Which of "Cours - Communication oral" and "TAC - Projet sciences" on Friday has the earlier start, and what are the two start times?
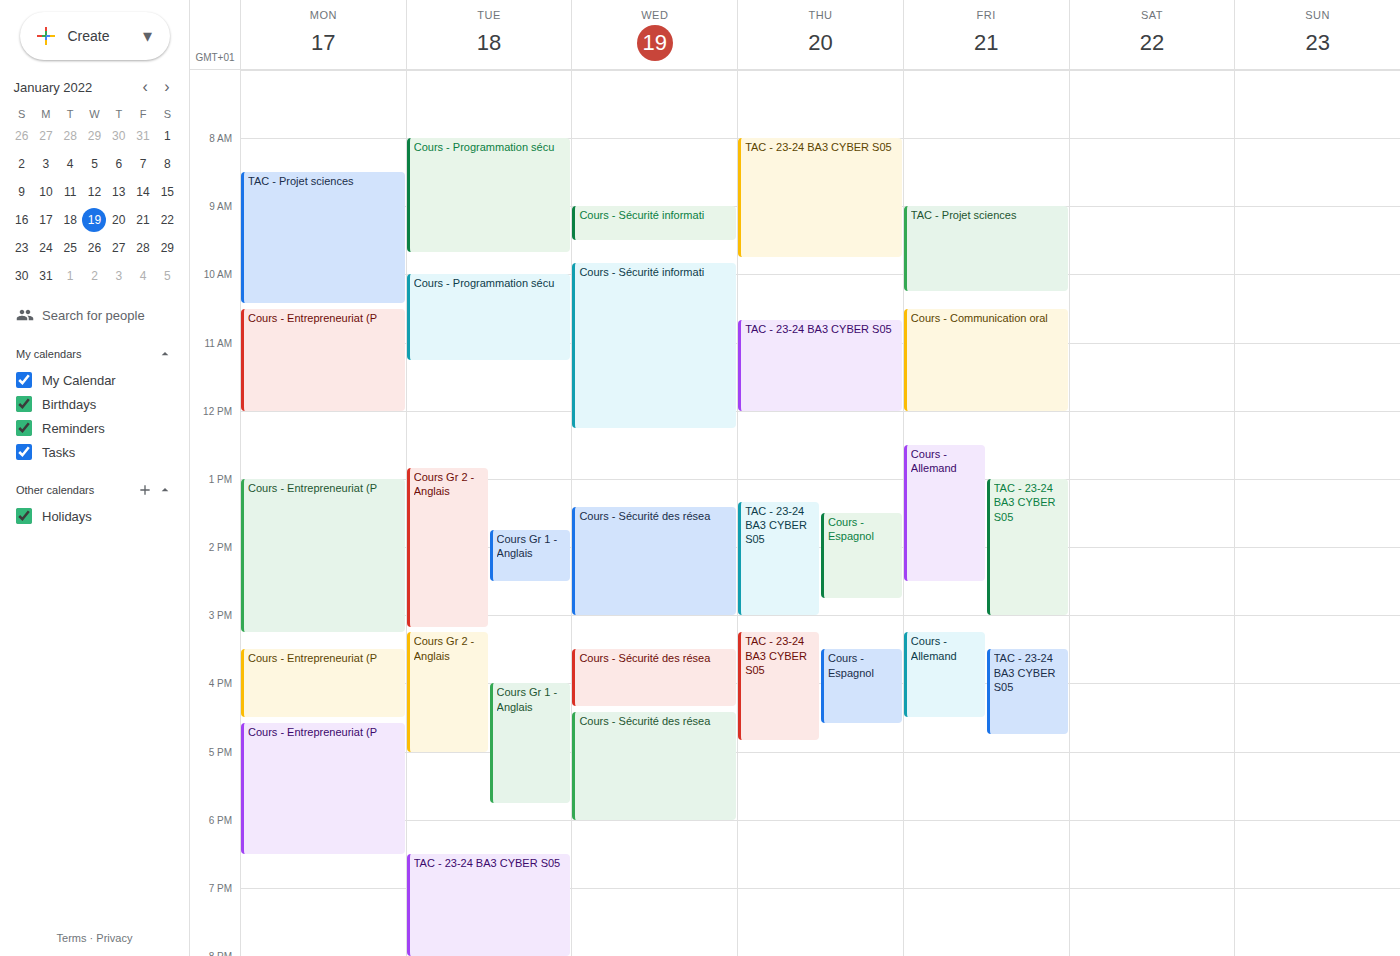
"TAC - Projet sciences" 9:00 AM; "Cours - Communication oral" 10:30 AM.